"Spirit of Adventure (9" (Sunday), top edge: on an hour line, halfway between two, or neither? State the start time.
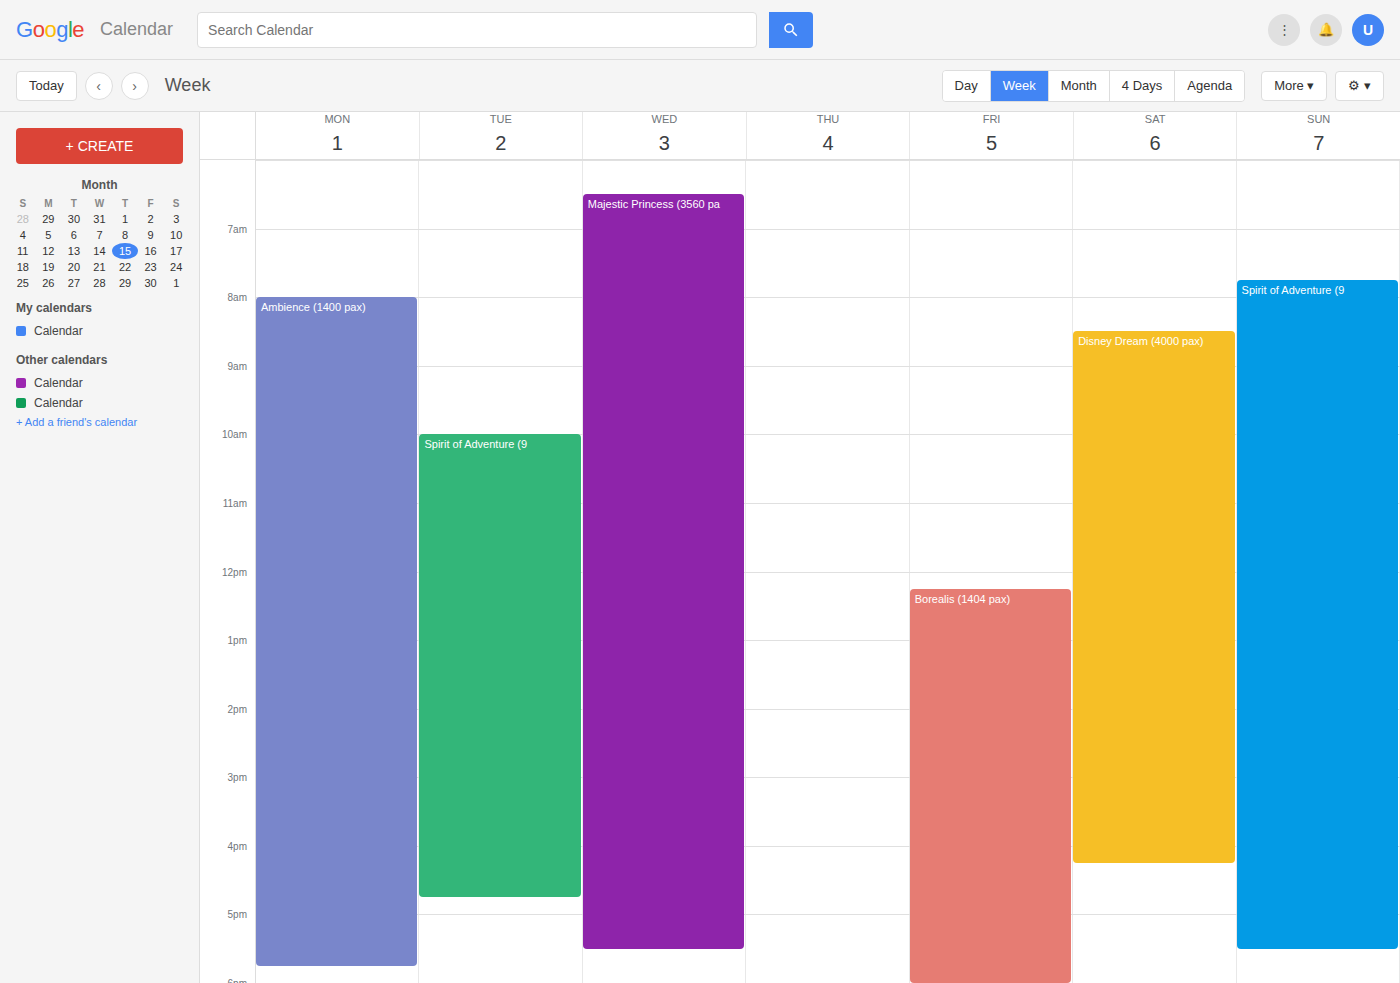
7:45 AM -- neither: three quarters of the way from the 7 AM line to the 8 AM line.